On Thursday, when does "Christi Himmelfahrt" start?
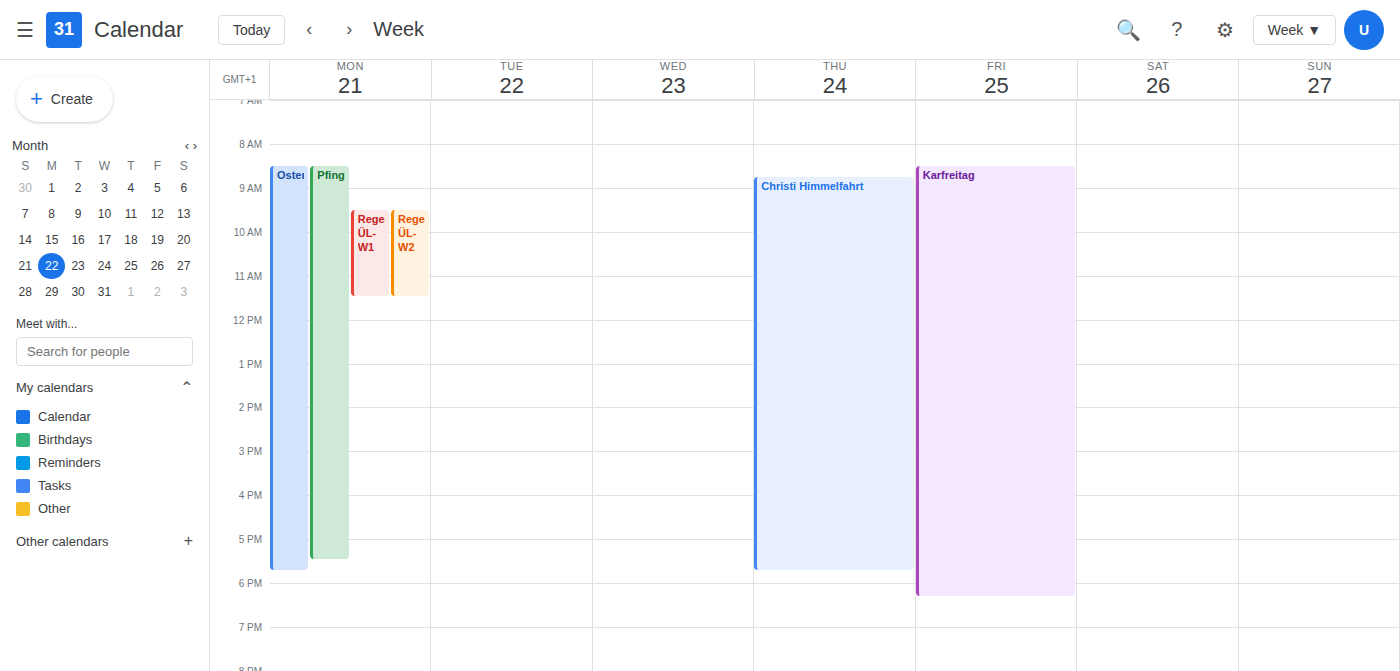
8:45 AM